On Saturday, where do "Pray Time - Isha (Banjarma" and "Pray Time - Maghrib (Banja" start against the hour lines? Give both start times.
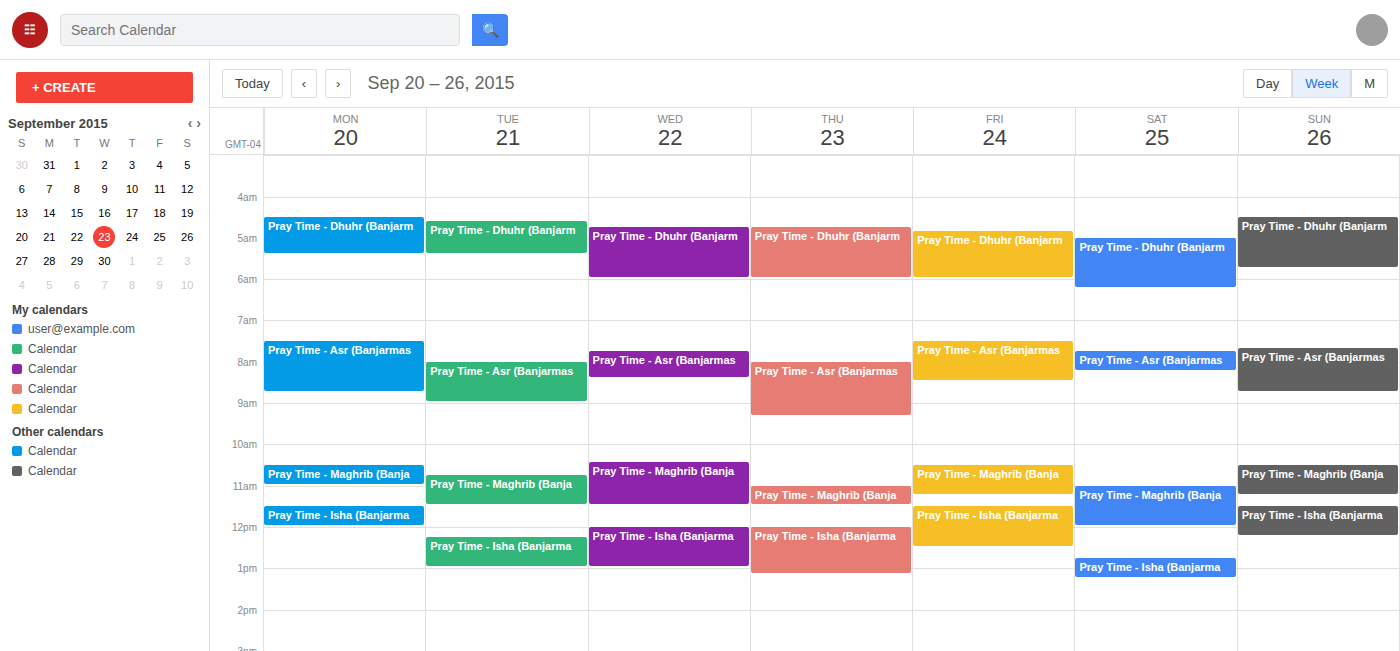
"Pray Time - Isha (Banjarma": 12:45 PM, neither: three quarters of the way from the 12 PM line to the 1 PM line. "Pray Time - Maghrib (Banja": 11:00 AM, exactly on the 11 AM line.